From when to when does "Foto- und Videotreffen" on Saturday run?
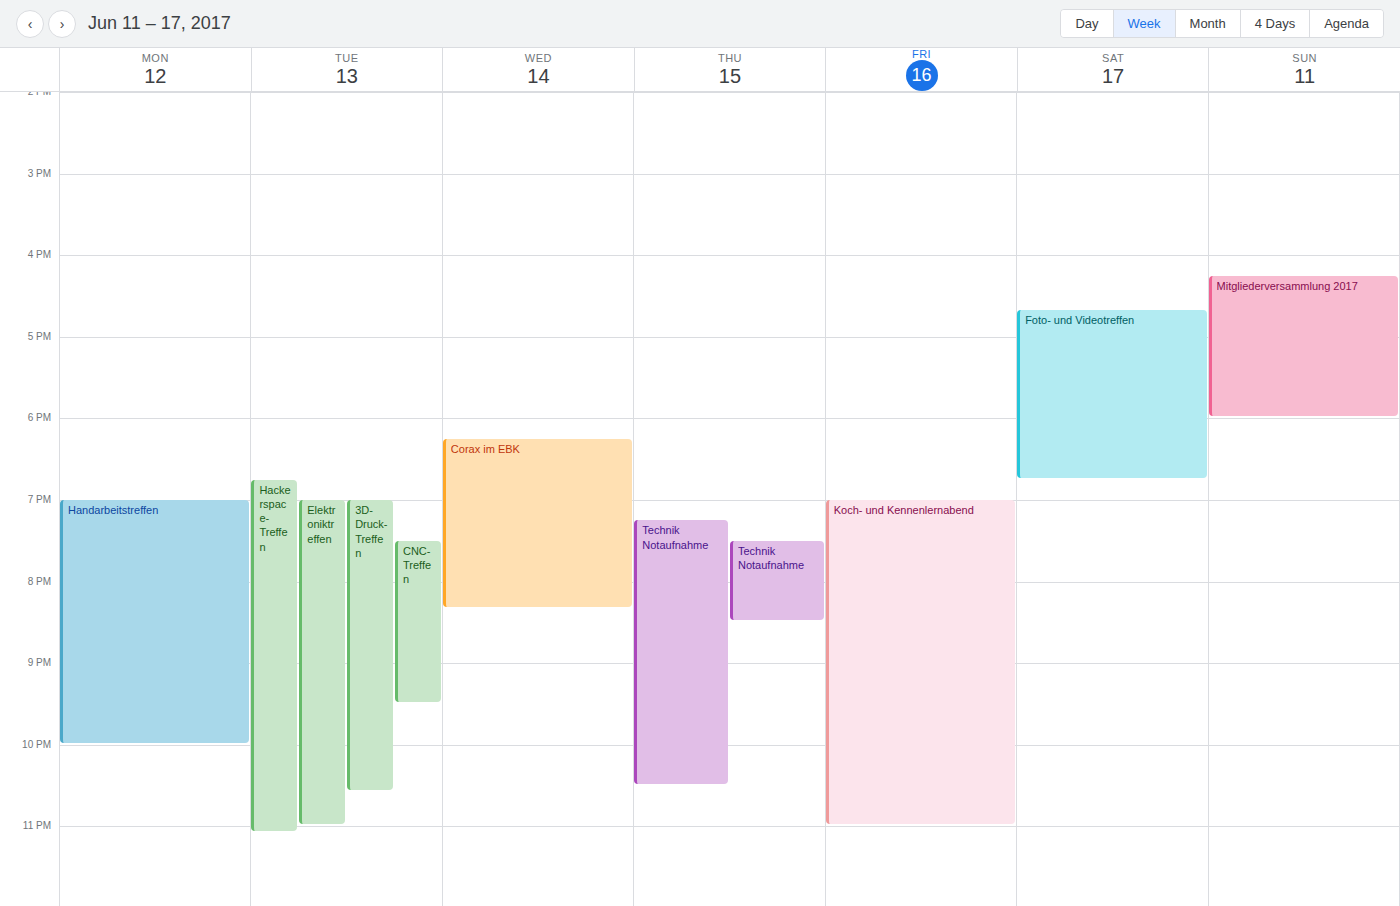
4:40 PM to 6:45 PM